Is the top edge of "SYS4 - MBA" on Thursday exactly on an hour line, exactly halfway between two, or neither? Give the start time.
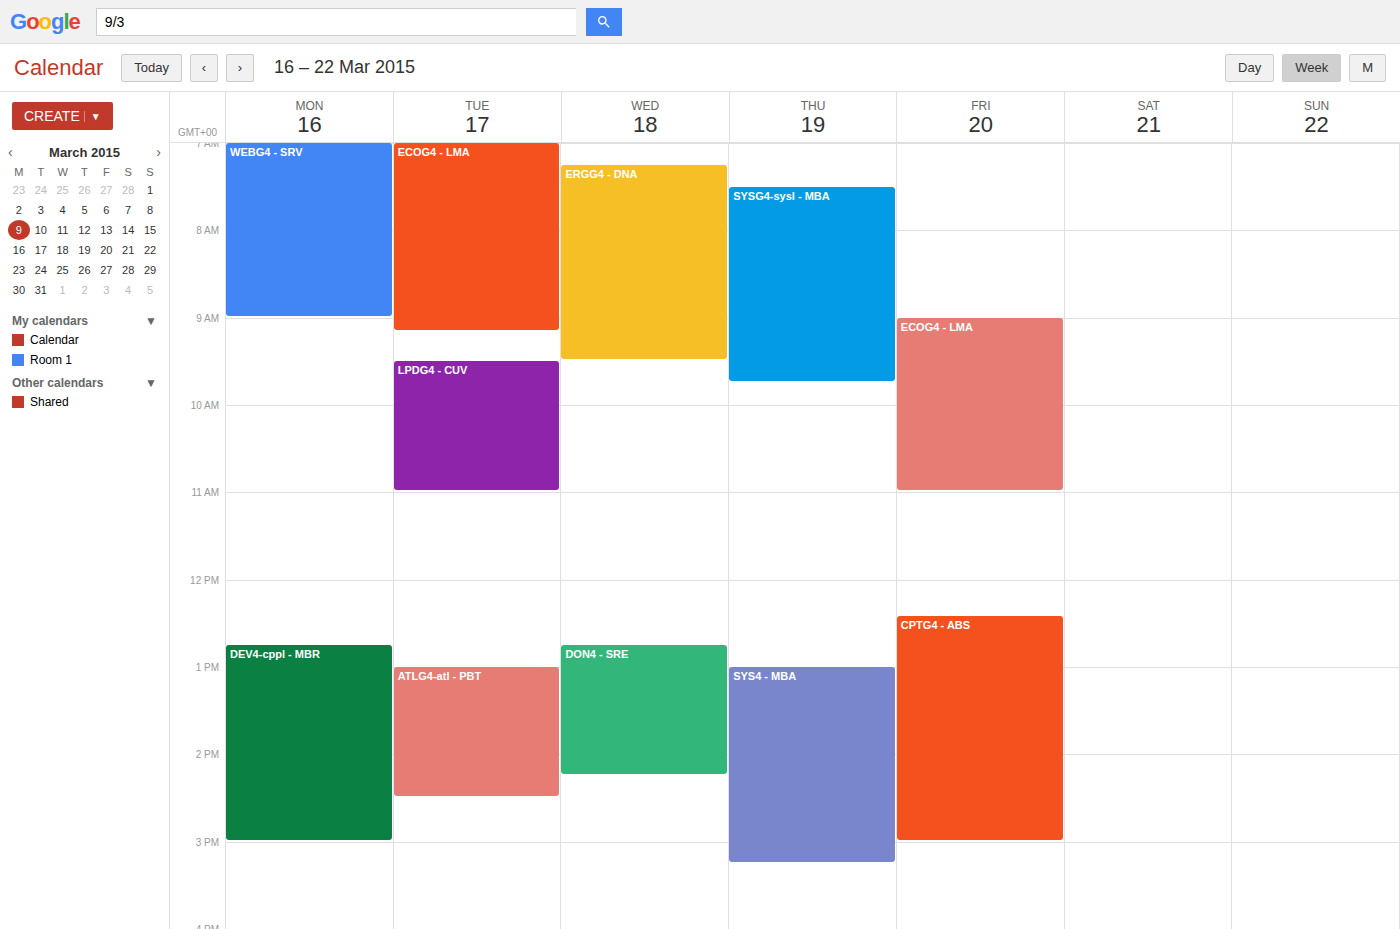
1:00 PM -- exactly on the 1 PM line.